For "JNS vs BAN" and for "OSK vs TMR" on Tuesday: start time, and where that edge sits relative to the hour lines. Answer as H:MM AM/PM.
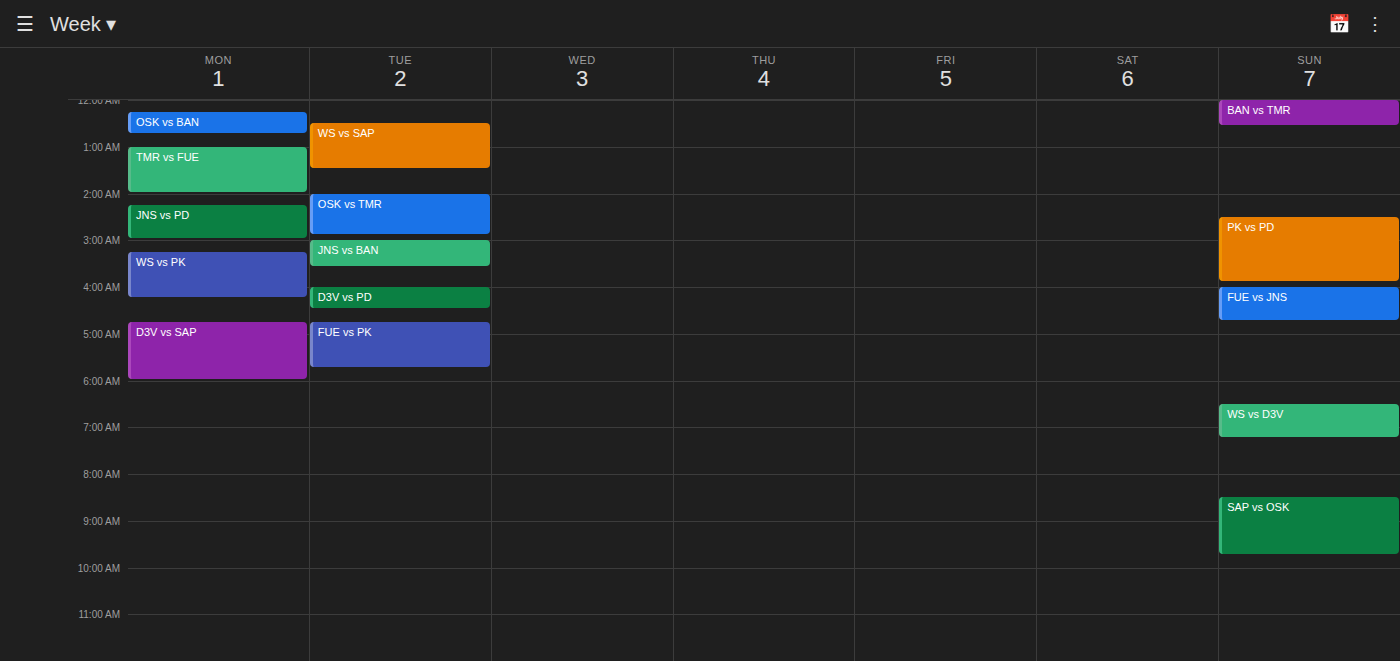
"JNS vs BAN": 3:00 AM, exactly on the 3 AM line. "OSK vs TMR": 2:00 AM, exactly on the 2 AM line.